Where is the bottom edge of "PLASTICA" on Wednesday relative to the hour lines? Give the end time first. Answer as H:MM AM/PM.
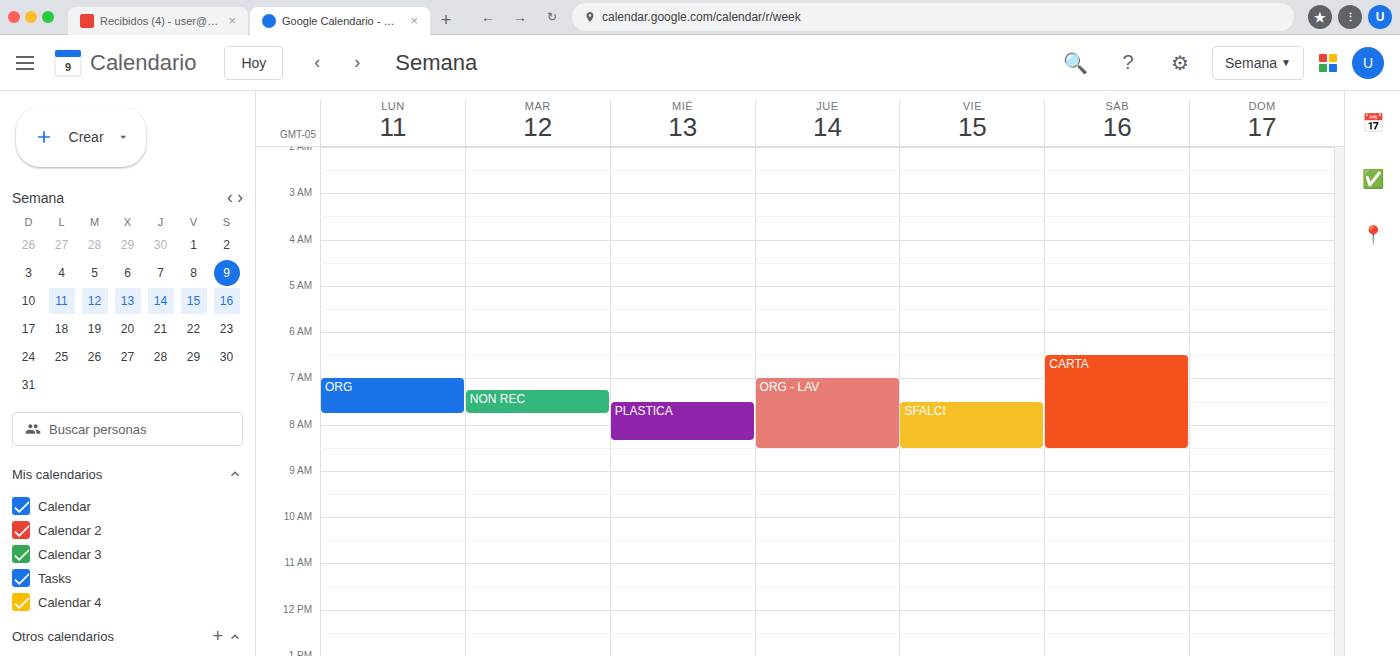
8:20 AM -- neither: 20 minutes below the 8 AM line and 40 minutes above the 9 AM line.